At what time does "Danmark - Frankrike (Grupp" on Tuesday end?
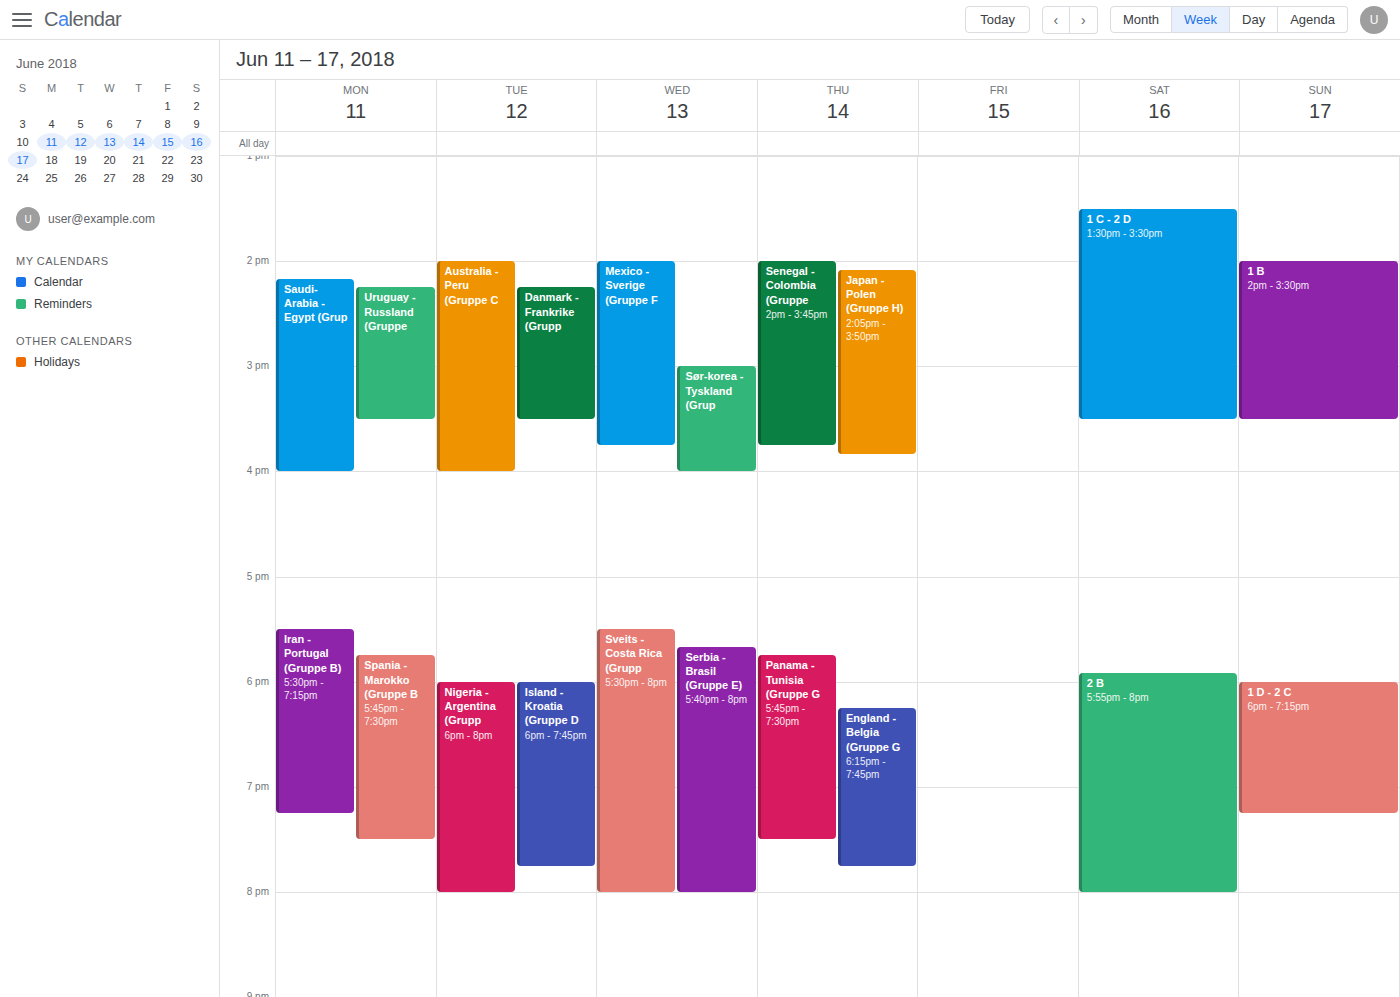
3:30 PM